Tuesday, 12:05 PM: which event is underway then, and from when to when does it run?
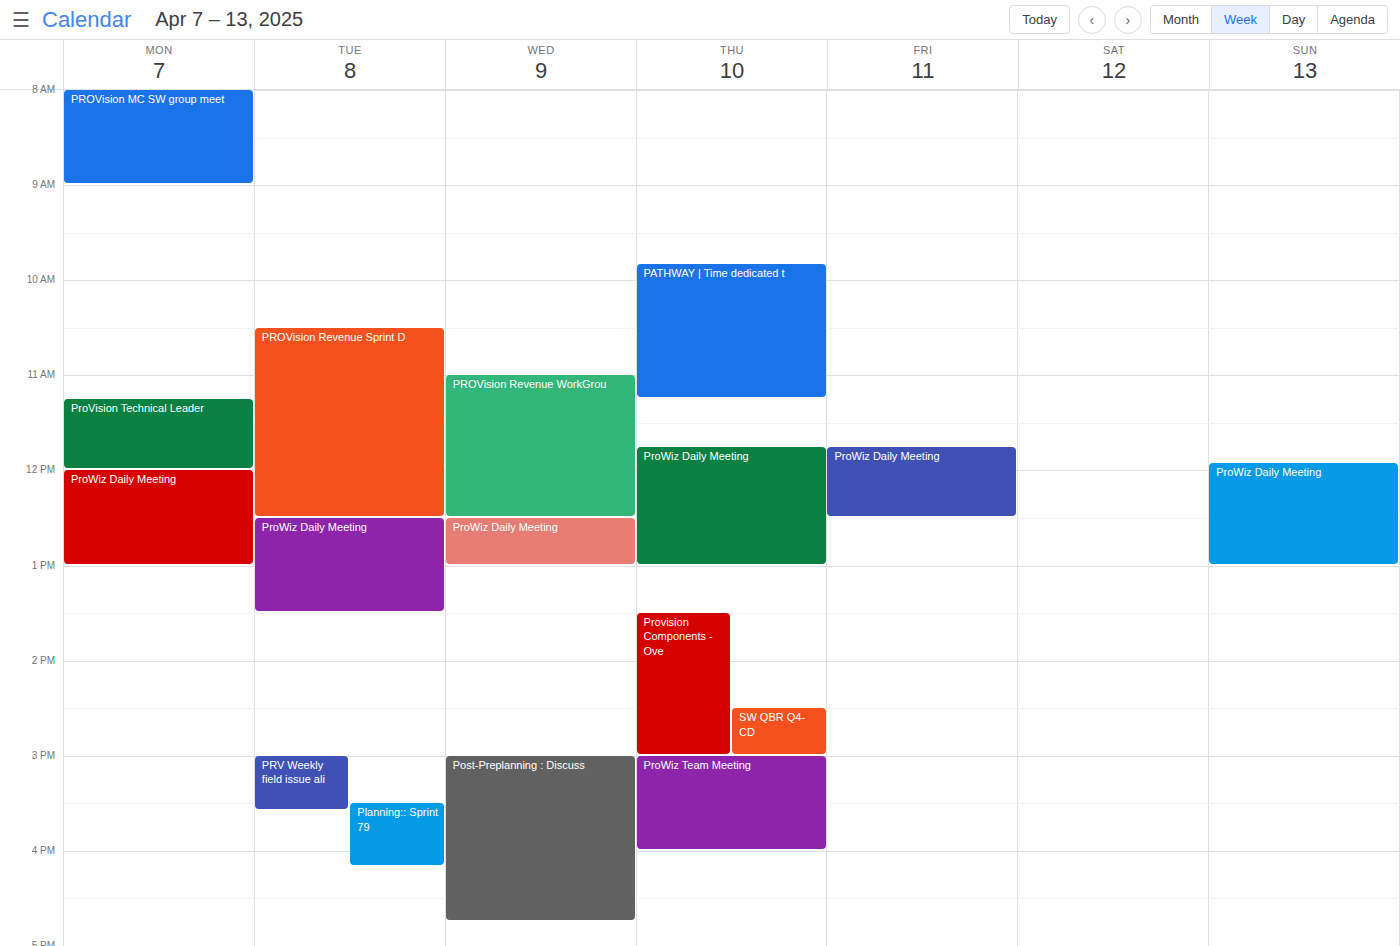
"PROVision Revenue Sprint D", 10:30 AM to 12:30 PM